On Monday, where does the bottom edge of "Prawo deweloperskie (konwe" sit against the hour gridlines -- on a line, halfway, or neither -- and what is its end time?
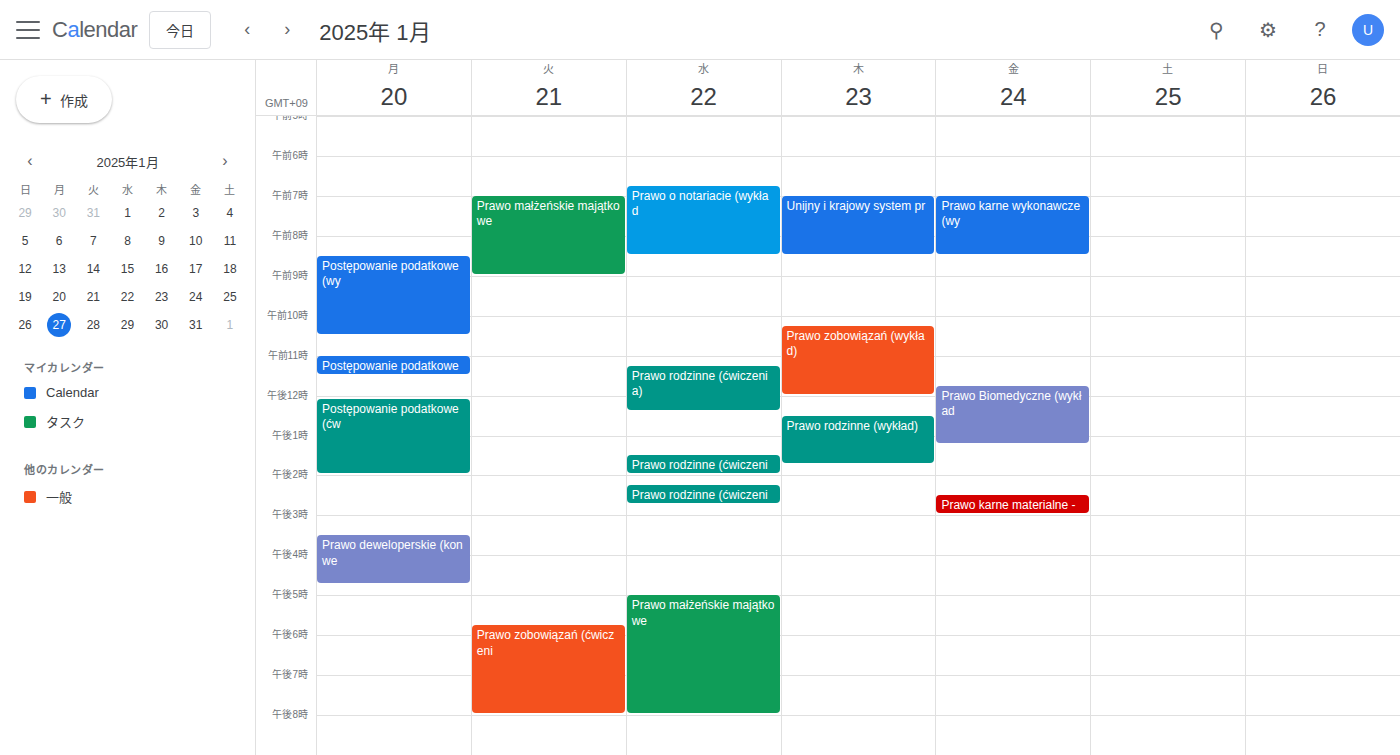
4:45 PM -- neither: three quarters of the way from the 4 PM line to the 5 PM line.